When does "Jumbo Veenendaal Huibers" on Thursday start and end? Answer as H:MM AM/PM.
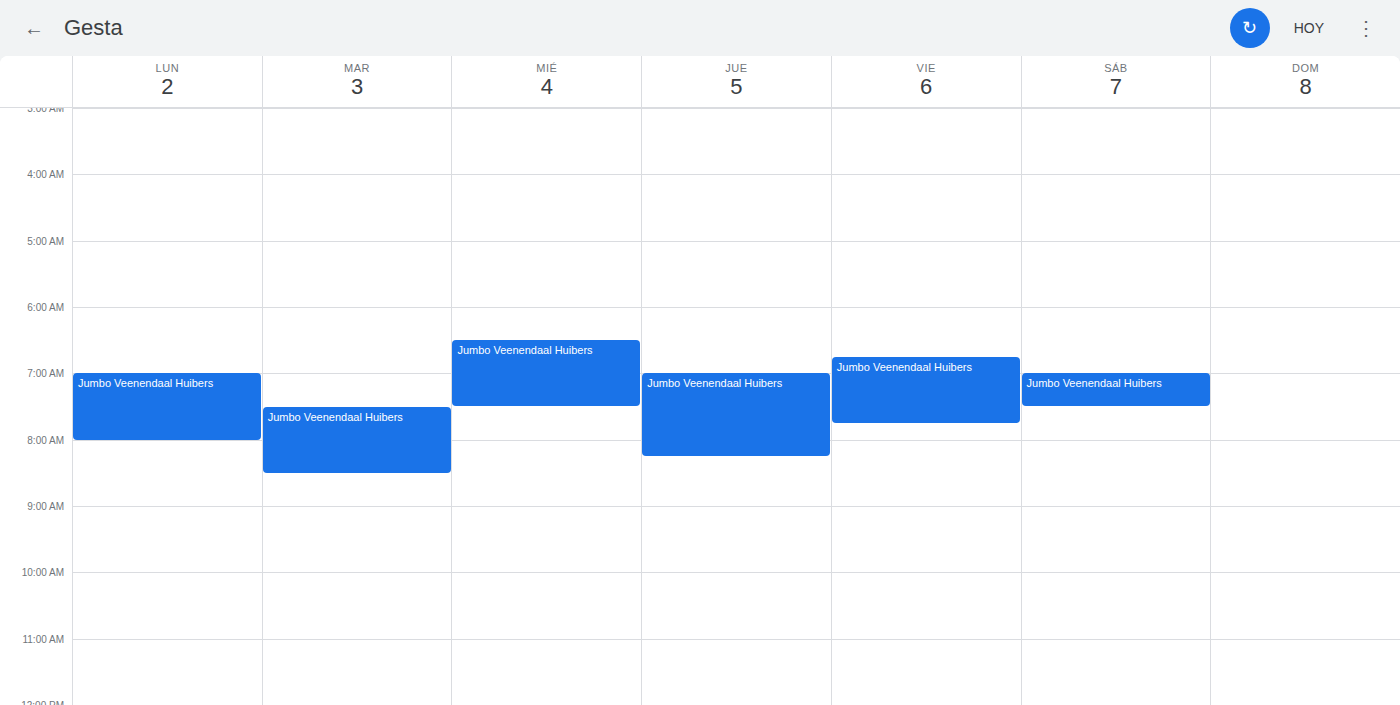
7:00 AM to 8:15 AM